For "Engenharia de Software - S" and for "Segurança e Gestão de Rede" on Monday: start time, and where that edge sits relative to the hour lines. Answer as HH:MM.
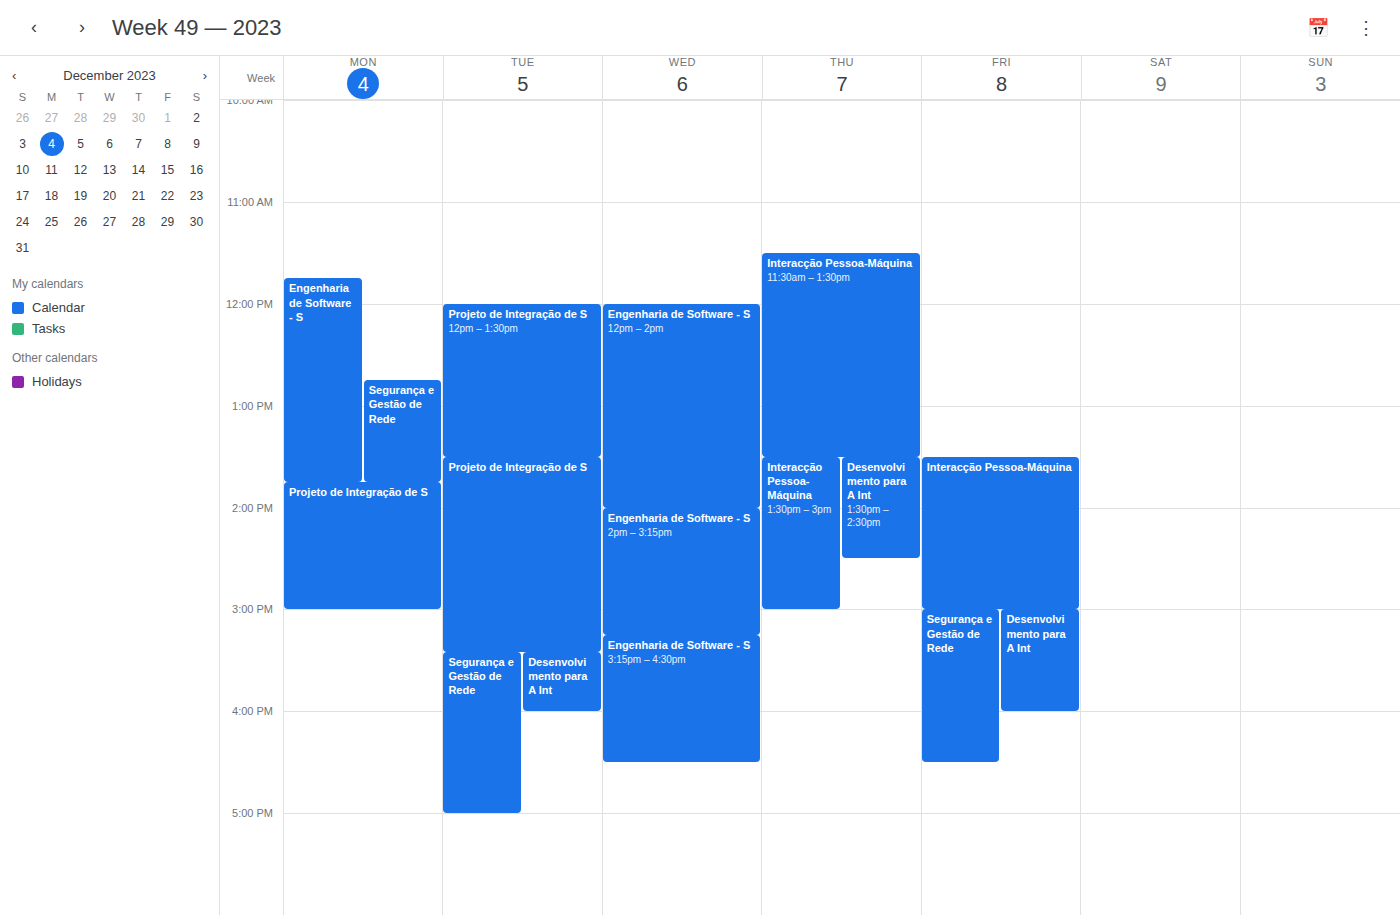
"Engenharia de Software - S": 11:45, neither: three quarters of the way from the 11:00 line to the 12:00 line. "Segurança e Gestão de Rede": 12:45, neither: three quarters of the way from the 12:00 line to the 13:00 line.